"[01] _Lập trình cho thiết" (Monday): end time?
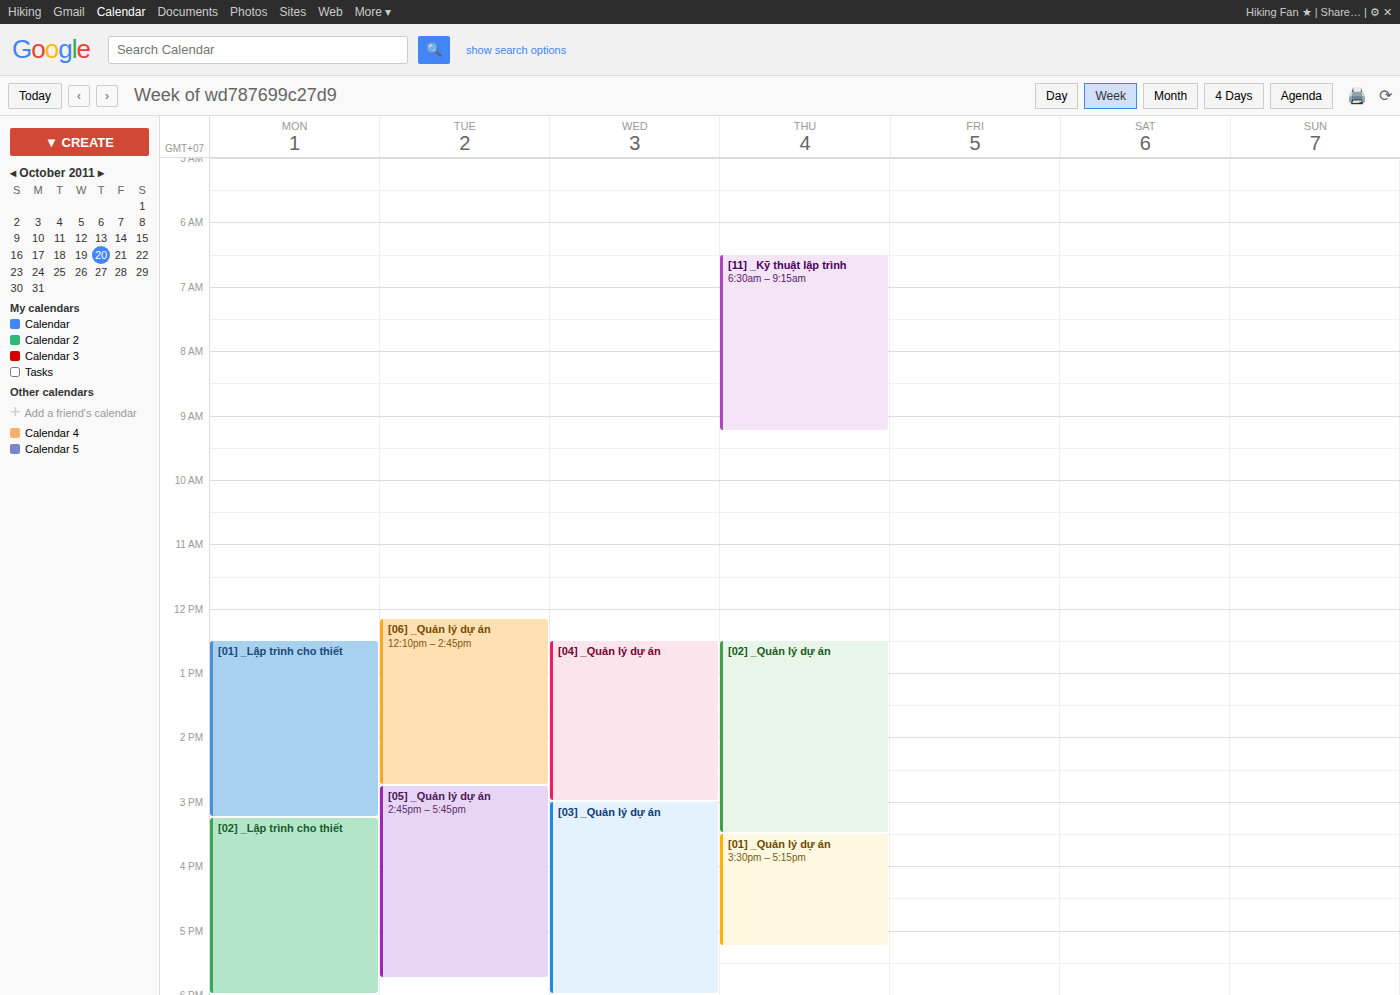
3:15 PM